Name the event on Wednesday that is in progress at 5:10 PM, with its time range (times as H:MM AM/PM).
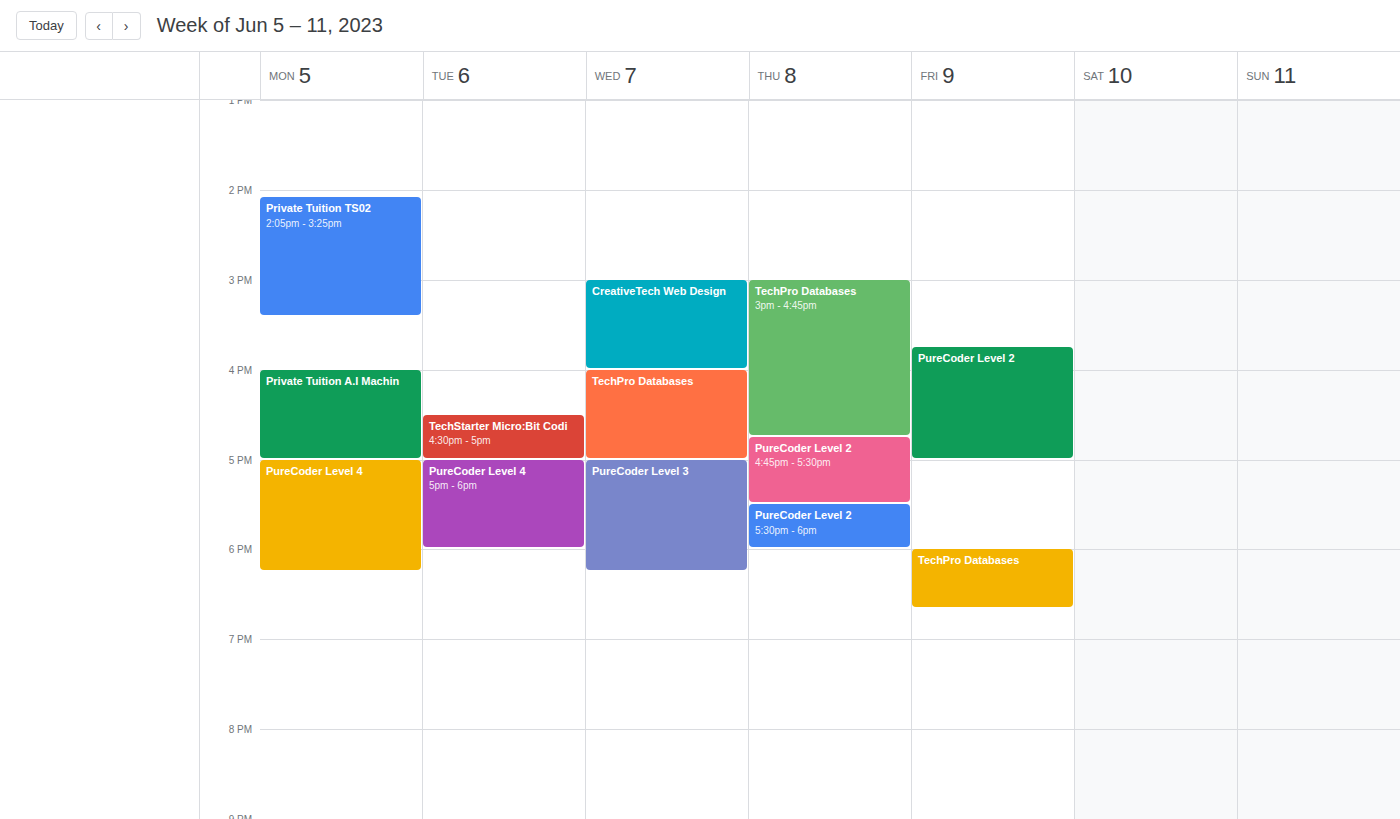
"PureCoder Level 3", 5:00 PM to 6:15 PM